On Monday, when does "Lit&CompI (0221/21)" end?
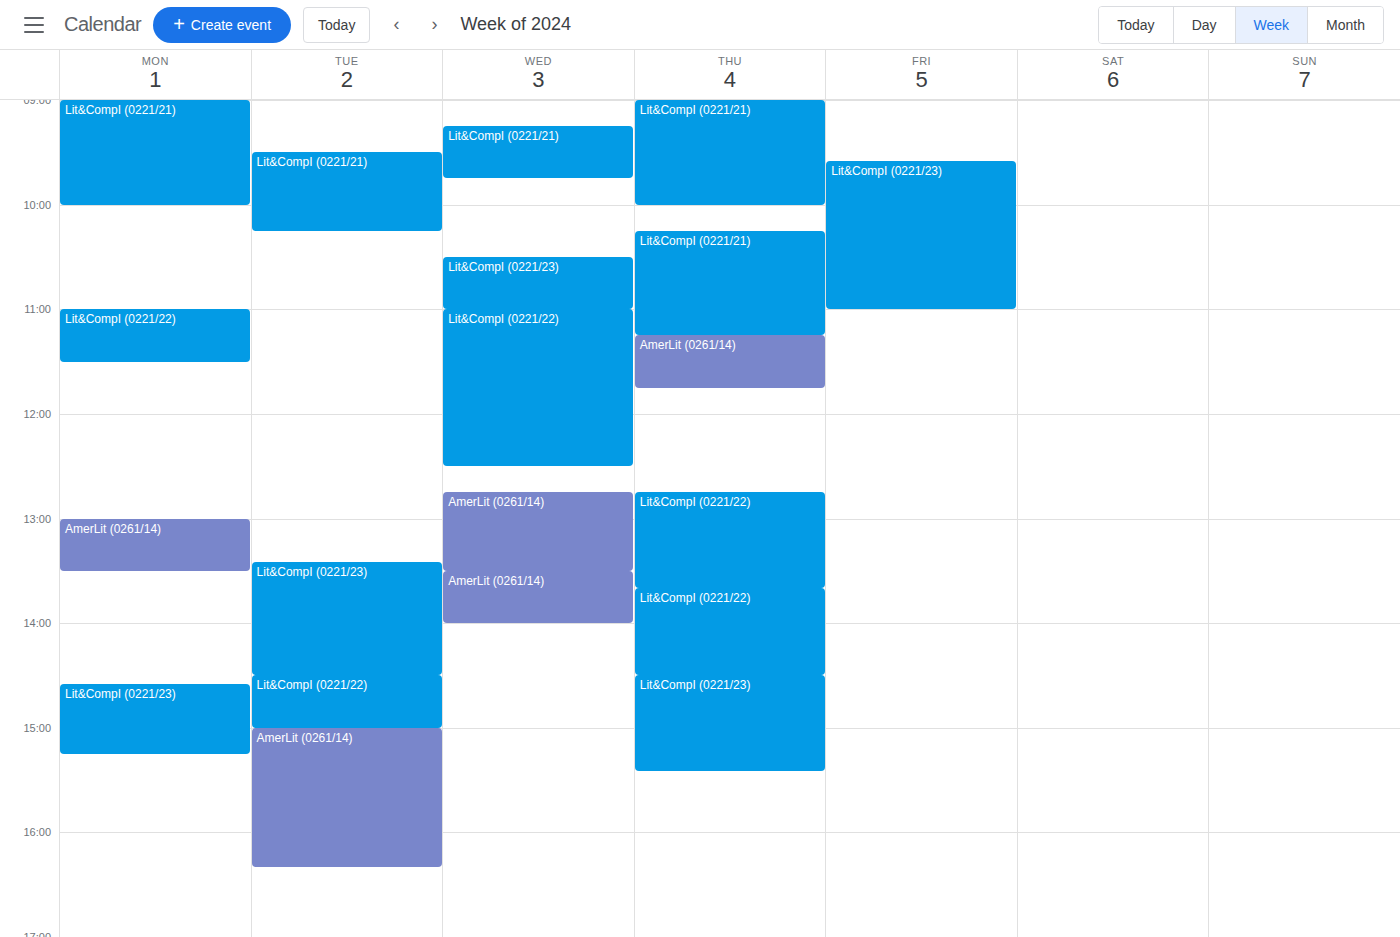
10:00 AM